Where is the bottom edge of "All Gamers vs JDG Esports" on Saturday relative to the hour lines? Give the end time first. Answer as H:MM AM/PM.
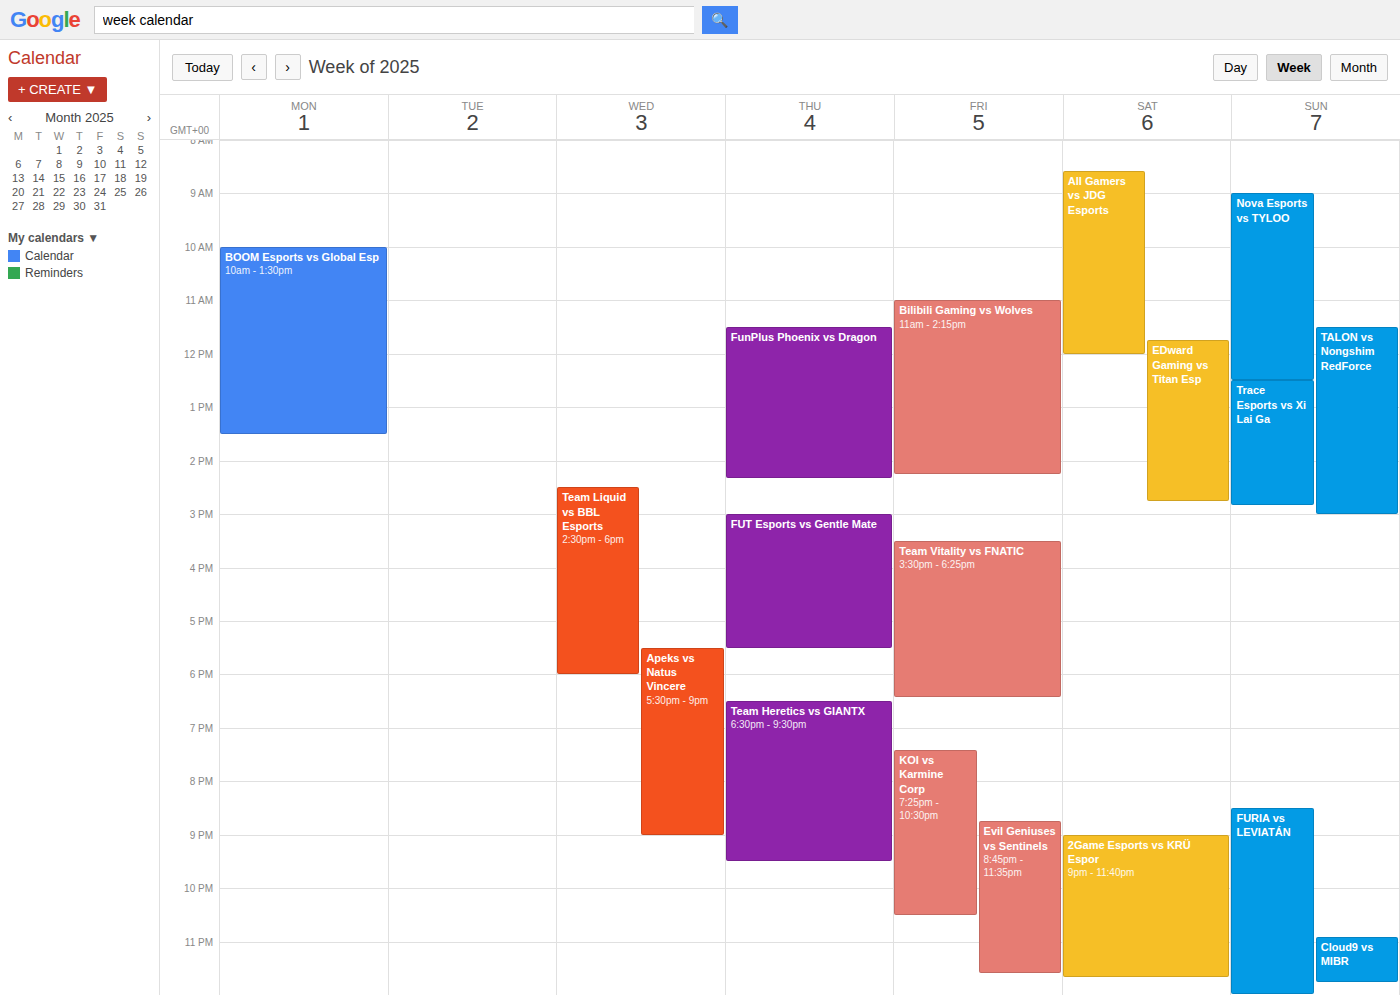
12:00 PM -- exactly on the 12 PM line.